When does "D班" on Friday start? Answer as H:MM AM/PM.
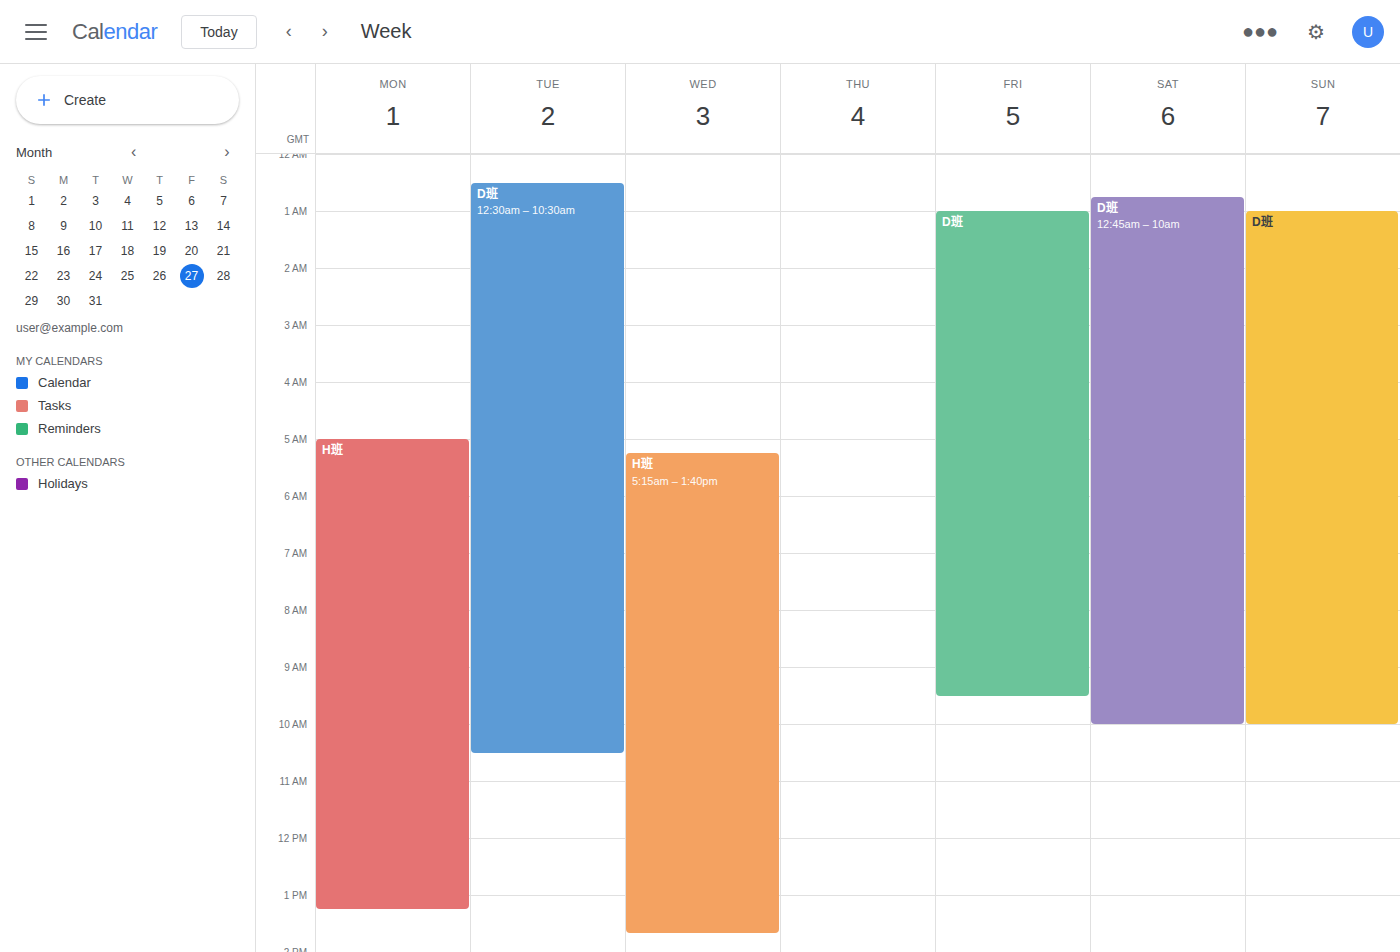
1:00 AM